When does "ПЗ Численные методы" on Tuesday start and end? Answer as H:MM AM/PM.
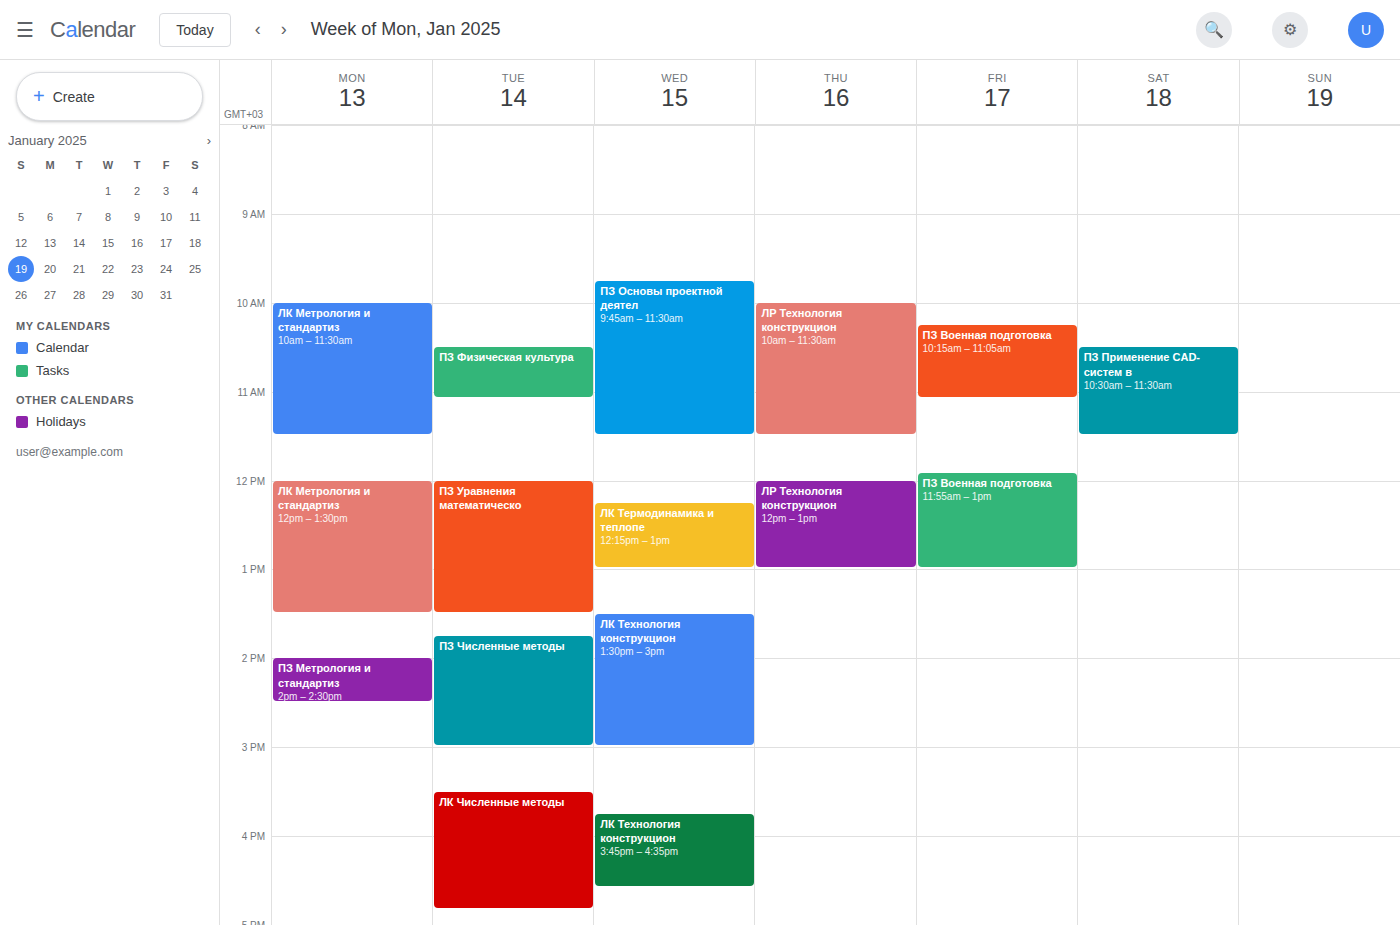
1:45 PM to 3:00 PM